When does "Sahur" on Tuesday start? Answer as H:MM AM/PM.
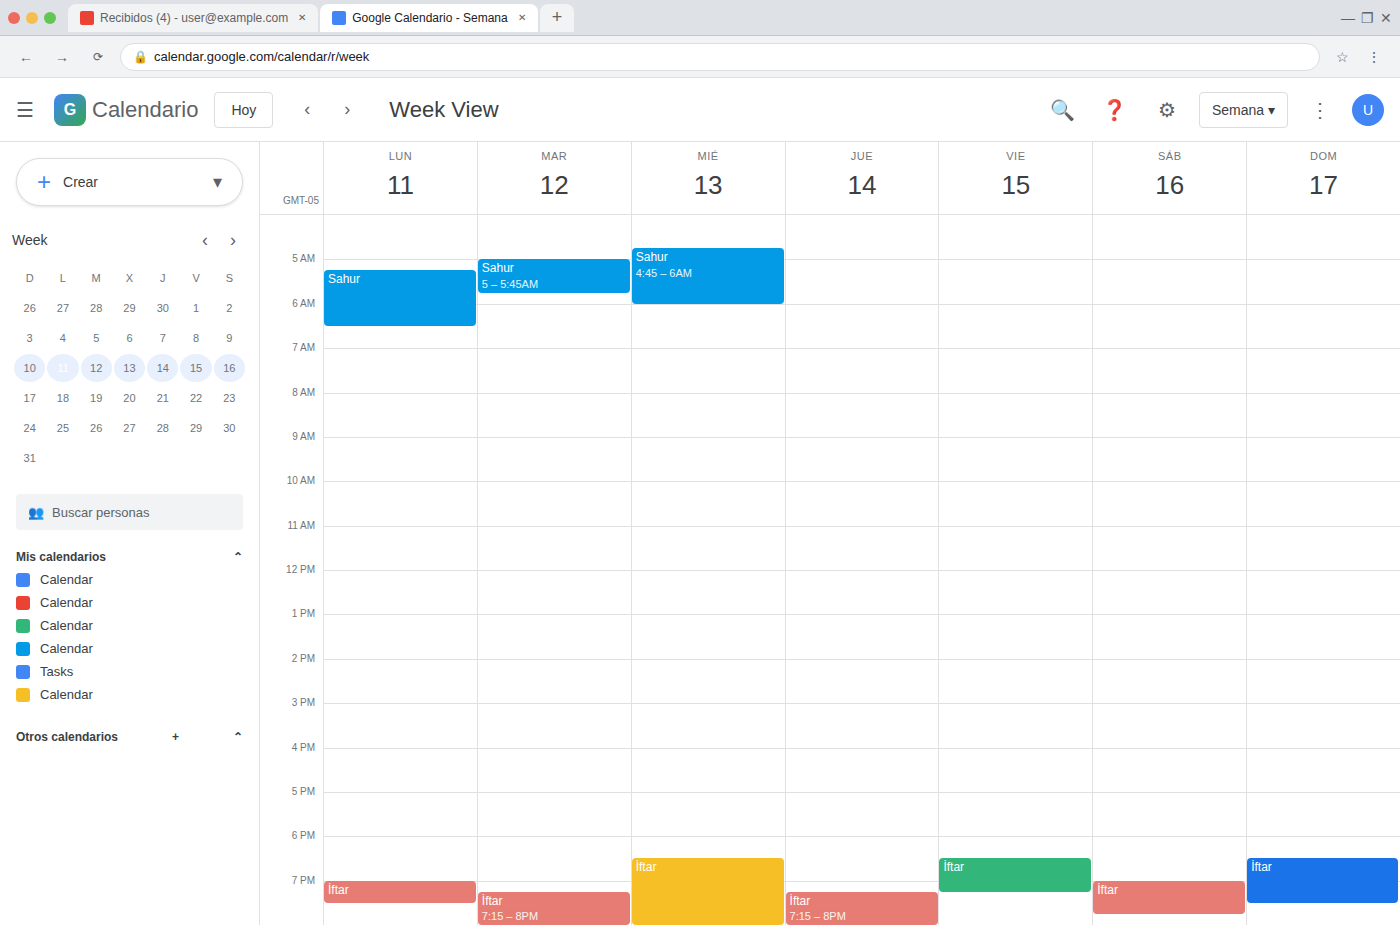
5:00 AM